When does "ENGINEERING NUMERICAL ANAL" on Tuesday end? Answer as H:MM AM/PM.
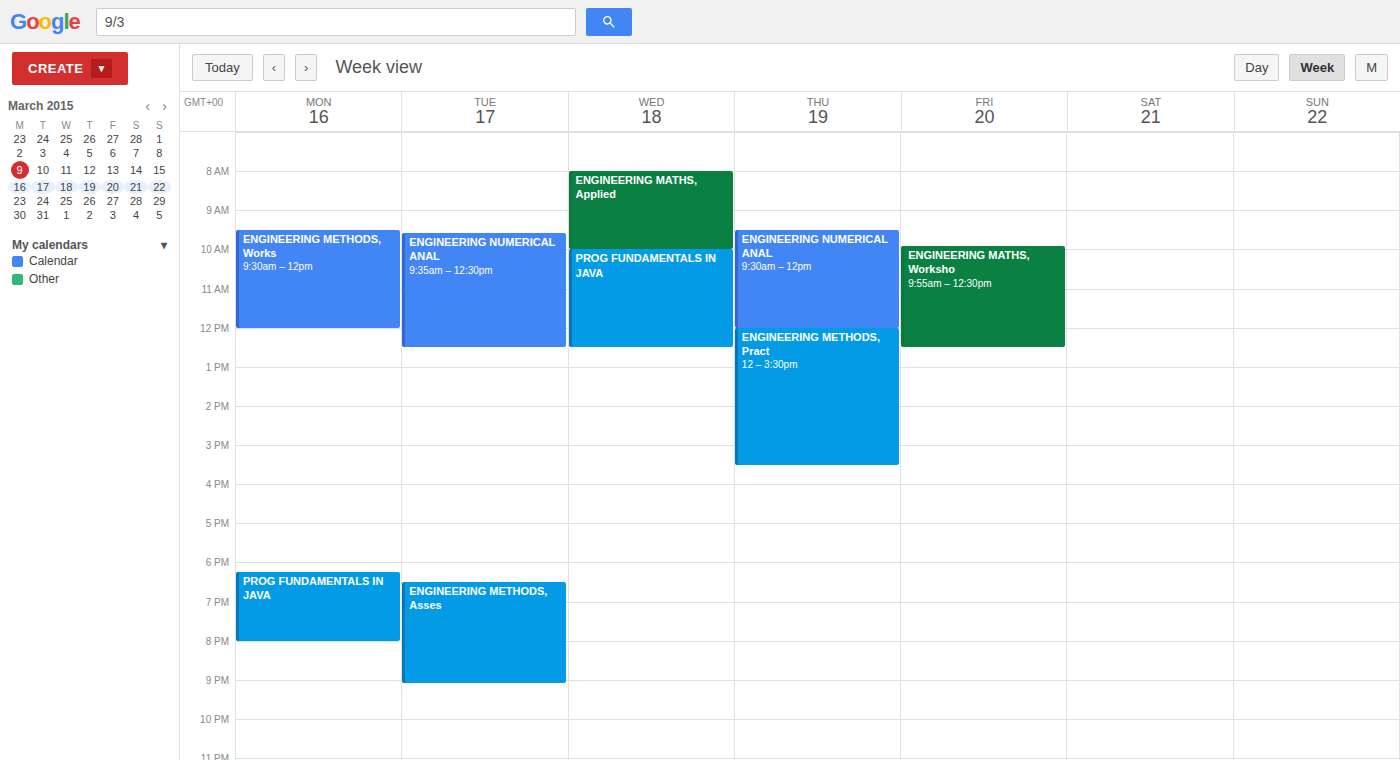
12:30 PM